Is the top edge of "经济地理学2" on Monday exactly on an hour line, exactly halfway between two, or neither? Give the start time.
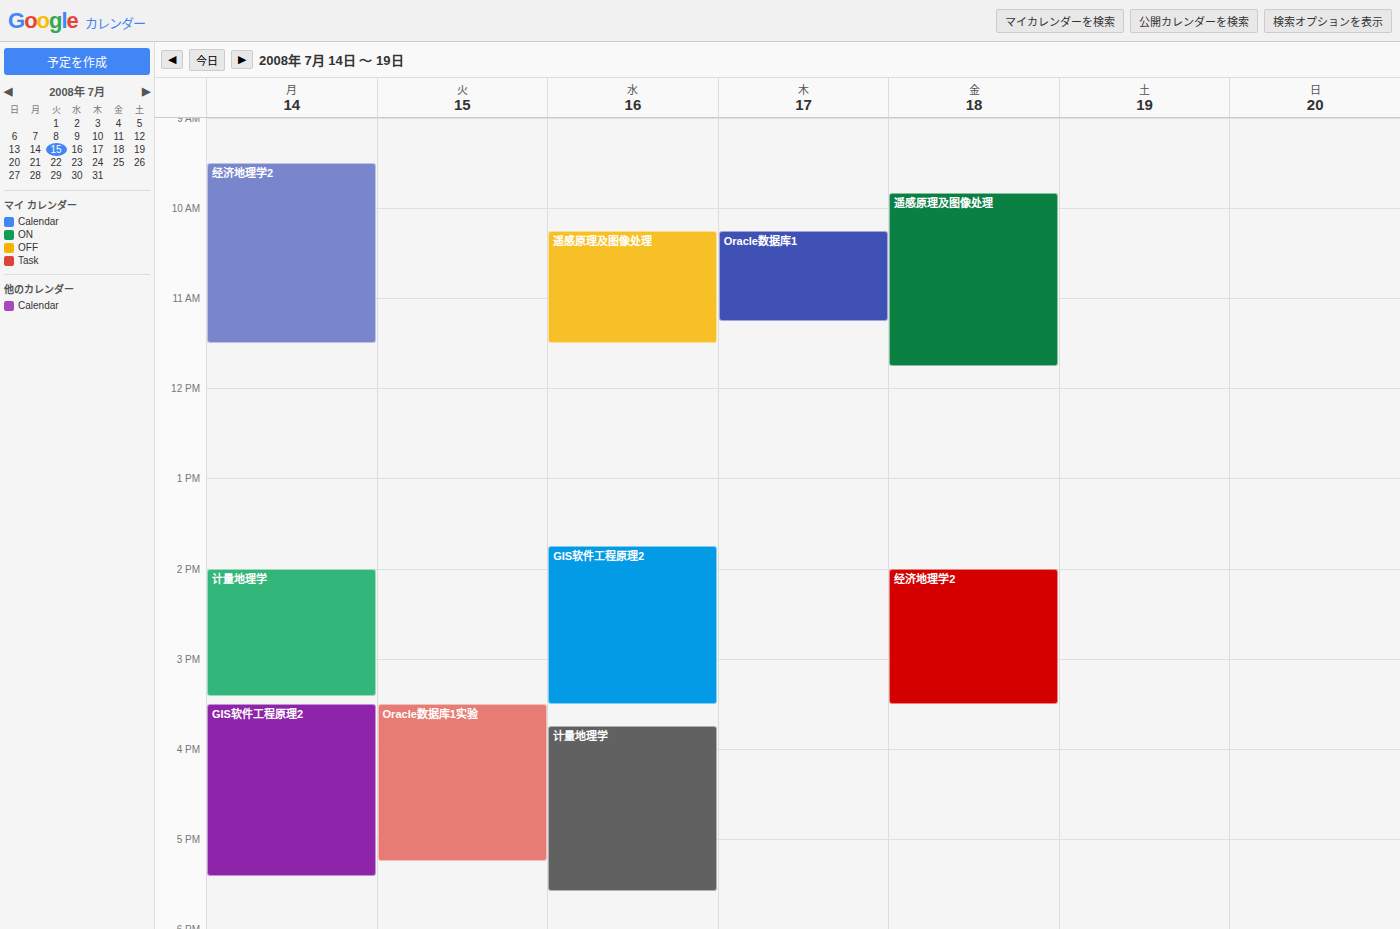
9:30 AM -- halfway between the 9 AM and 10 AM lines.